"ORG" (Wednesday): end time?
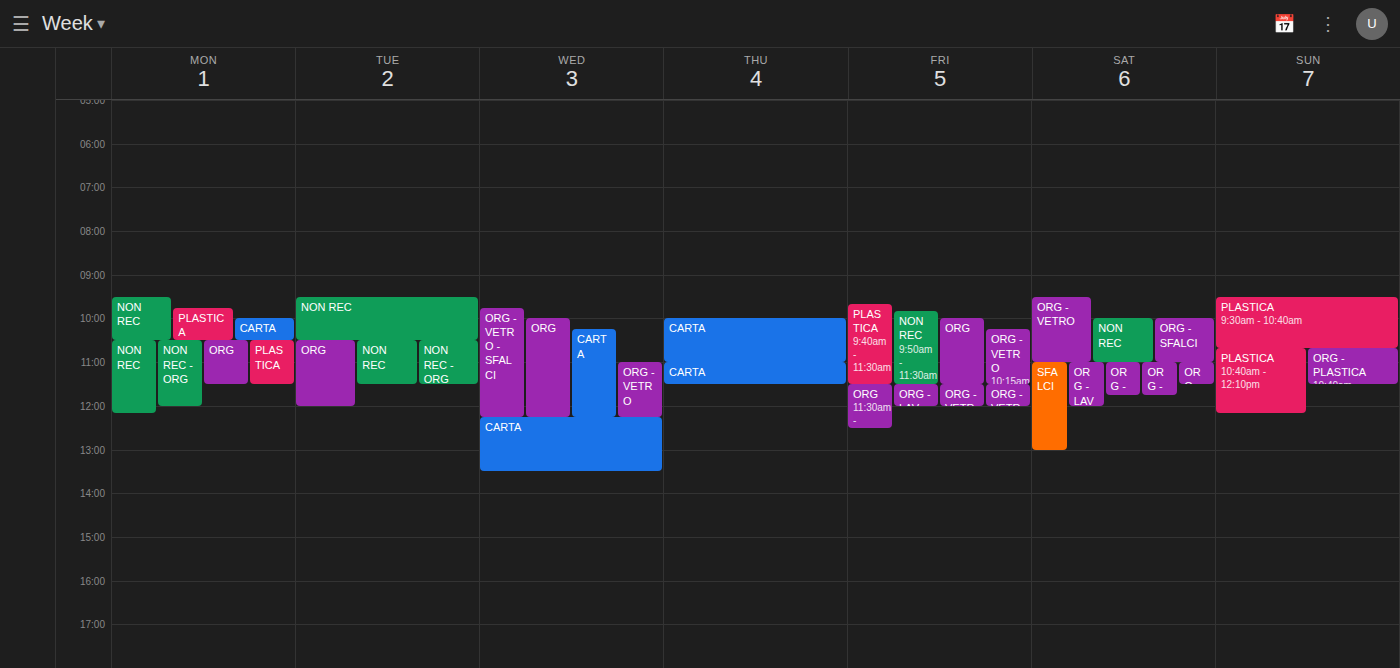
12:15 PM